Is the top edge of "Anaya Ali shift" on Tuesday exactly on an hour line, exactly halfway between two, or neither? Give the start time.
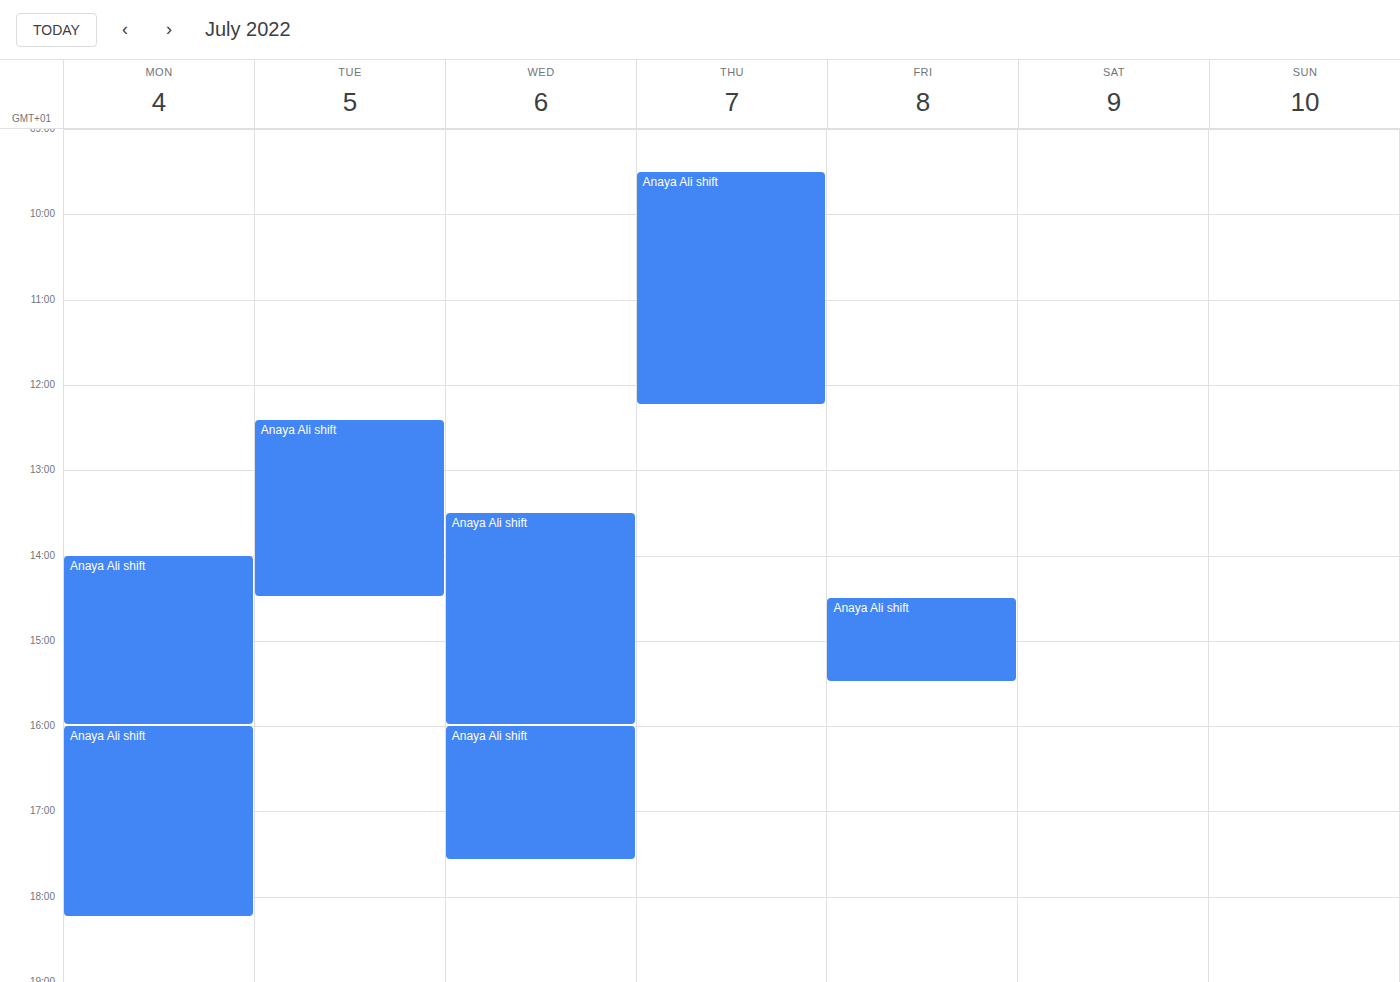
12:25 PM -- neither: 25 minutes below the 12 PM line and 35 minutes above the 1 PM line.